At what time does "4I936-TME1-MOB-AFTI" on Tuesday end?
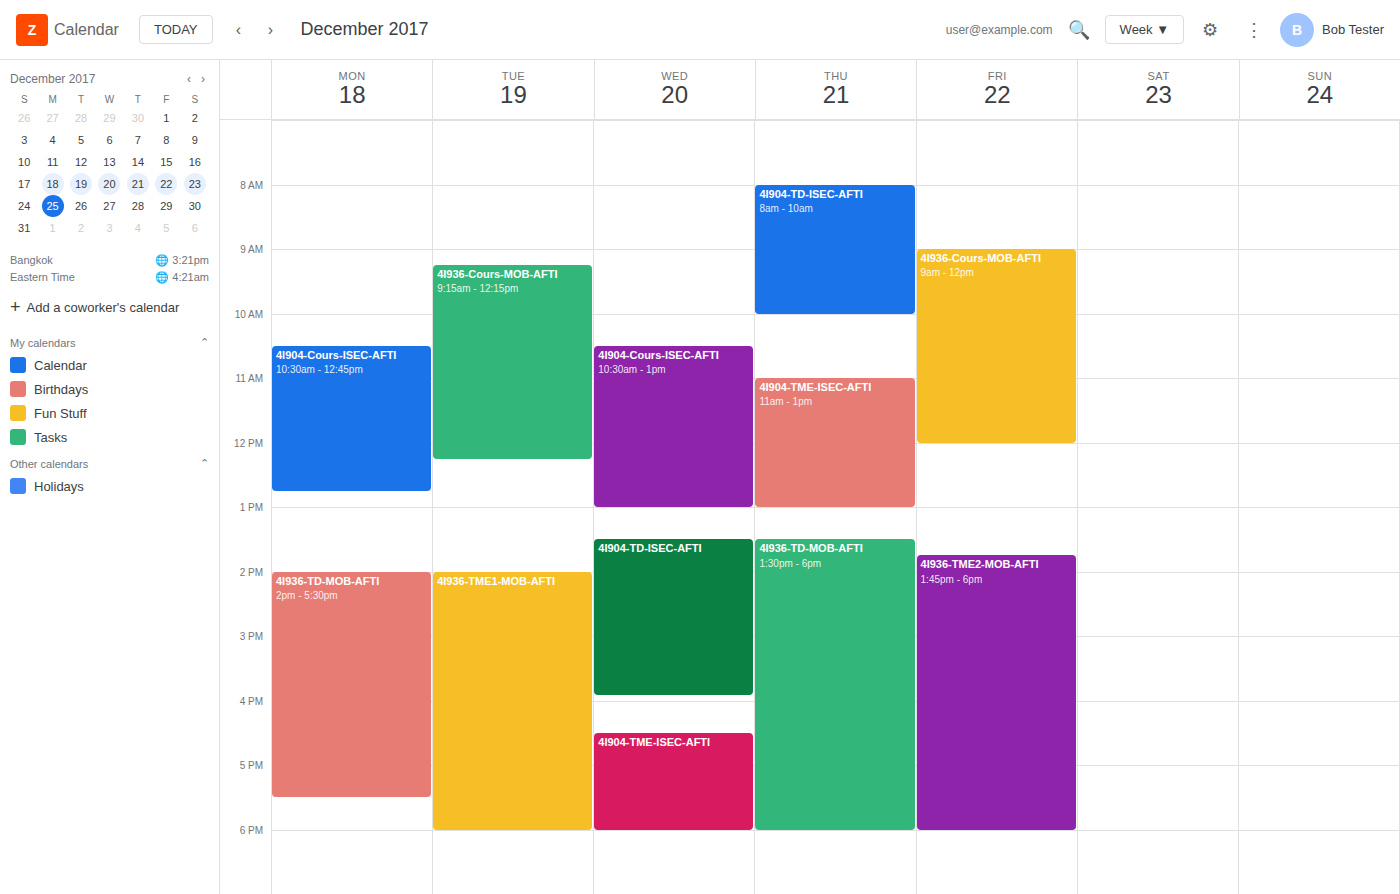
6:00 PM